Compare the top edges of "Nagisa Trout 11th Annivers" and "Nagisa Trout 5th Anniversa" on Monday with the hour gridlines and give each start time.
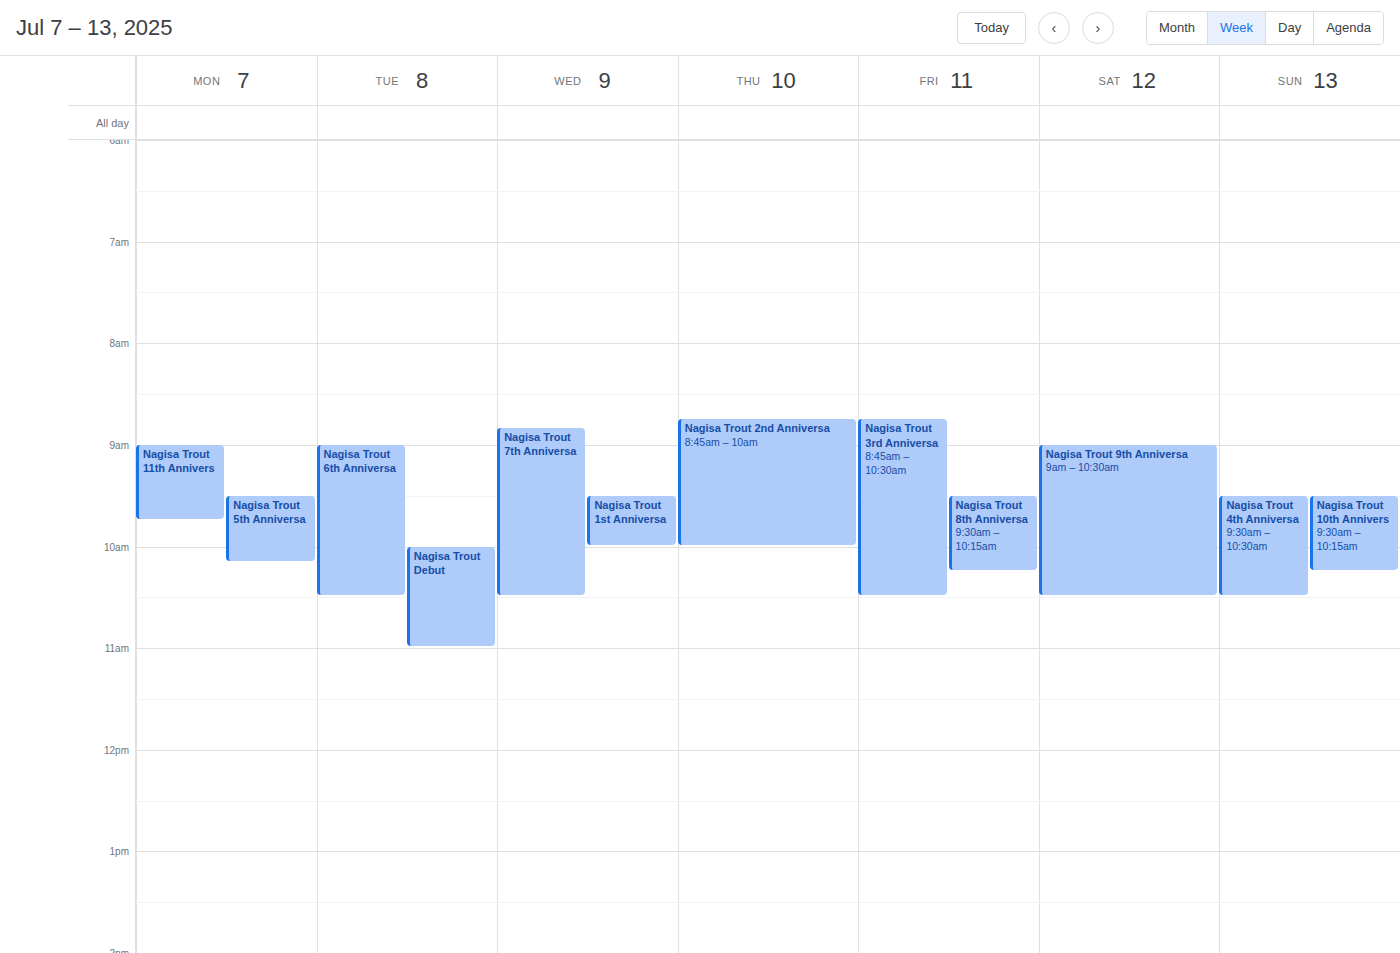
"Nagisa Trout 11th Annivers": 9:00 AM, exactly on the 9 AM line. "Nagisa Trout 5th Anniversa": 9:30 AM, halfway between the 9 AM and 10 AM lines.